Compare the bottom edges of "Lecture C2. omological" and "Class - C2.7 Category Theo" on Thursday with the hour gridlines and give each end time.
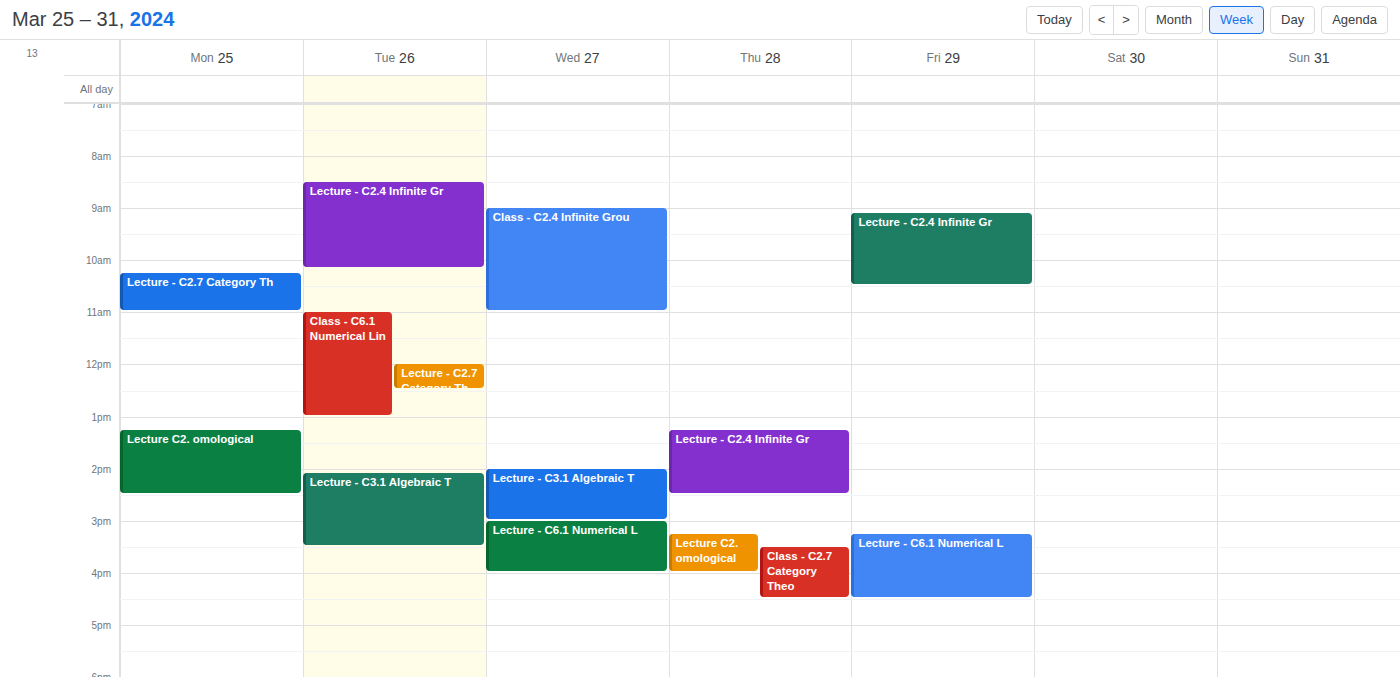
"Lecture C2. omological": 4:00 PM, exactly on the 4 PM line. "Class - C2.7 Category Theo": 4:30 PM, halfway between the 4 PM and 5 PM lines.